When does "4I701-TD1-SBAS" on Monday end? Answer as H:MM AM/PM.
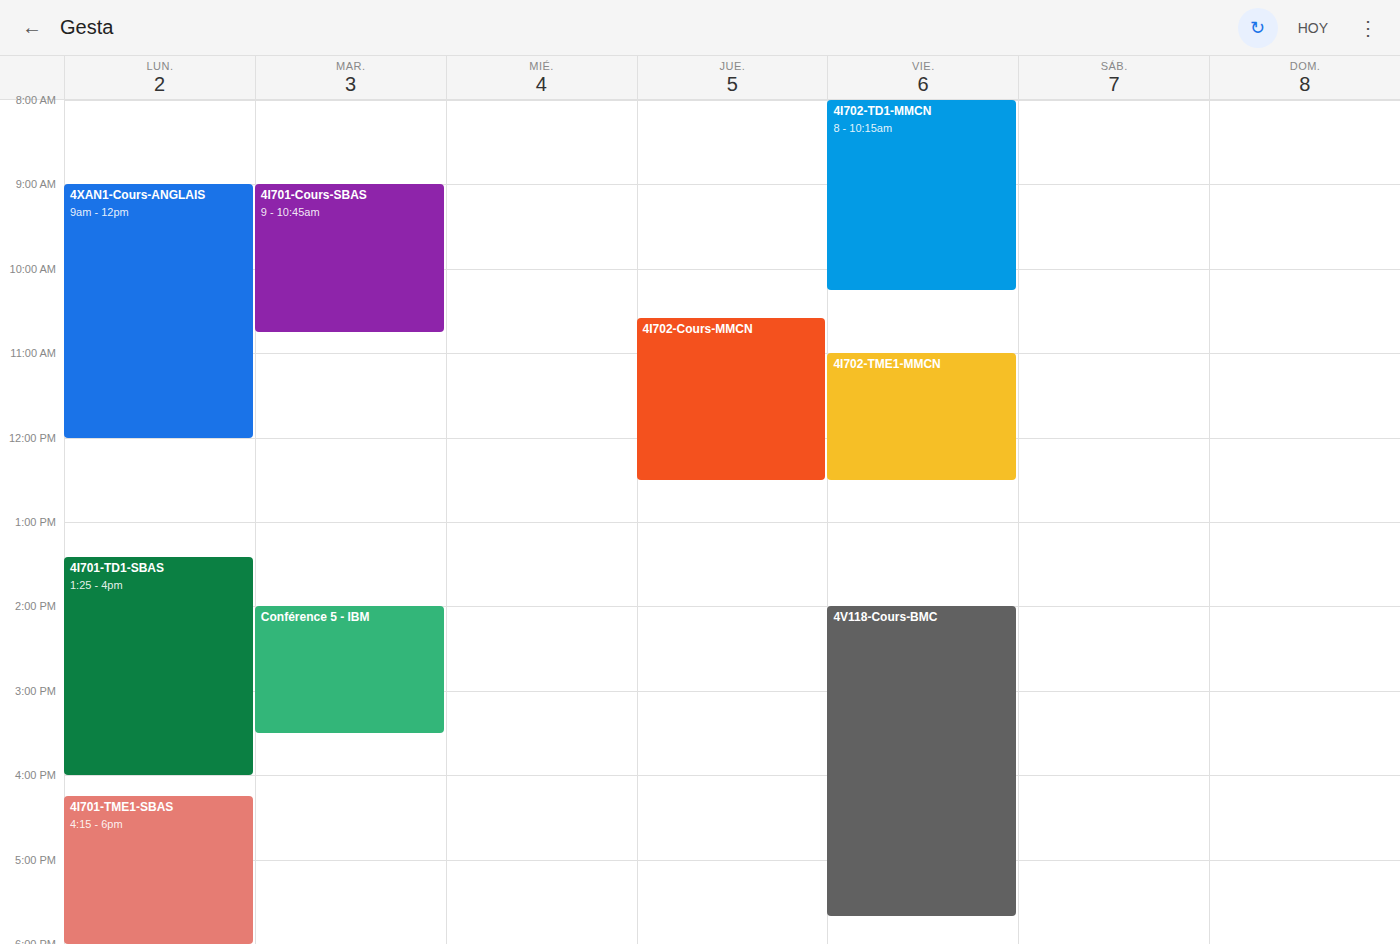
4:00 PM